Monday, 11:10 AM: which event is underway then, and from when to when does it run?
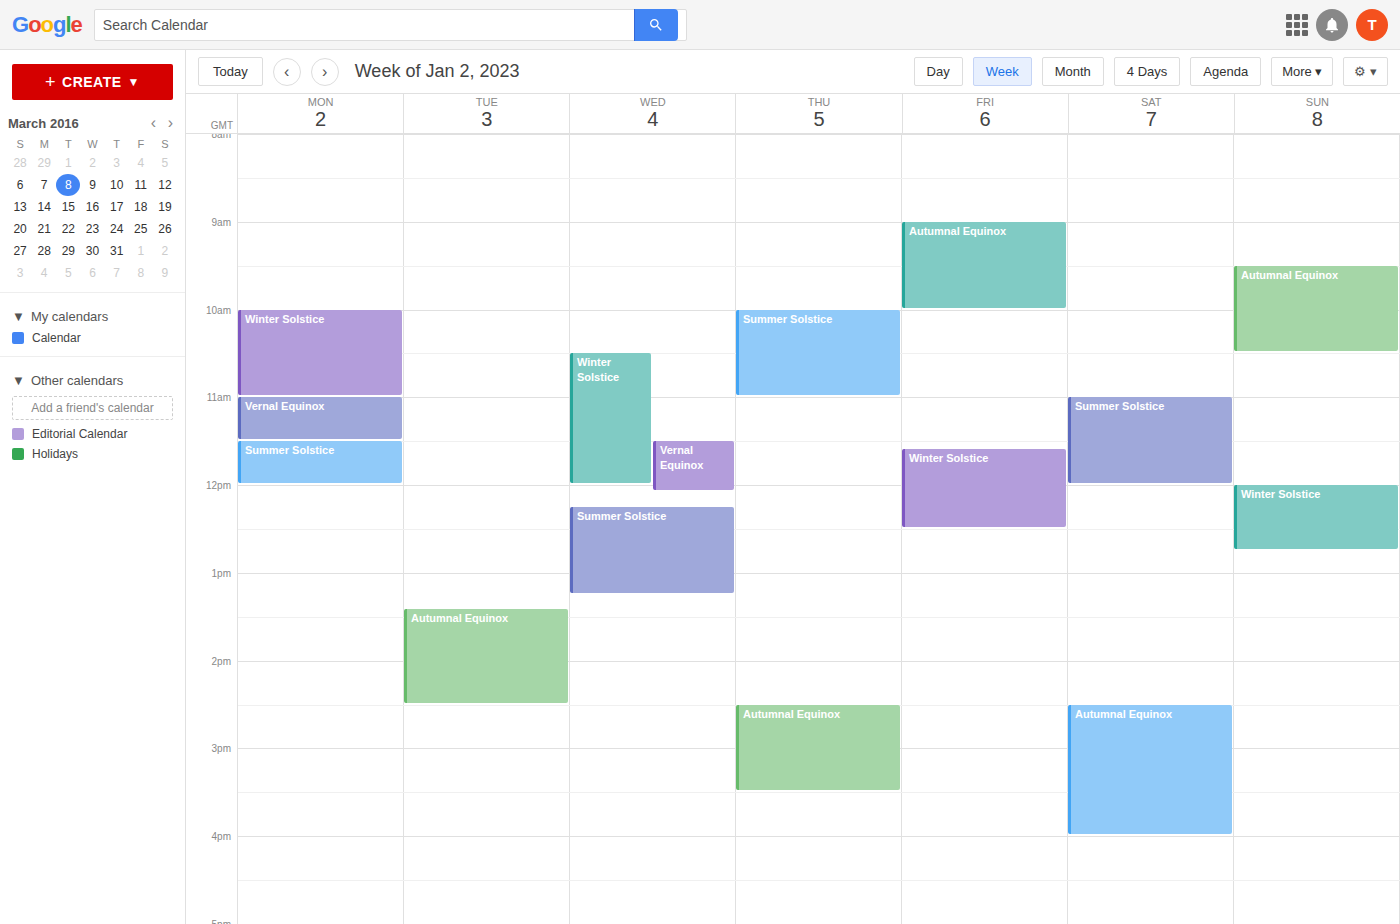
"Vernal Equinox", 11:00 AM to 11:30 AM